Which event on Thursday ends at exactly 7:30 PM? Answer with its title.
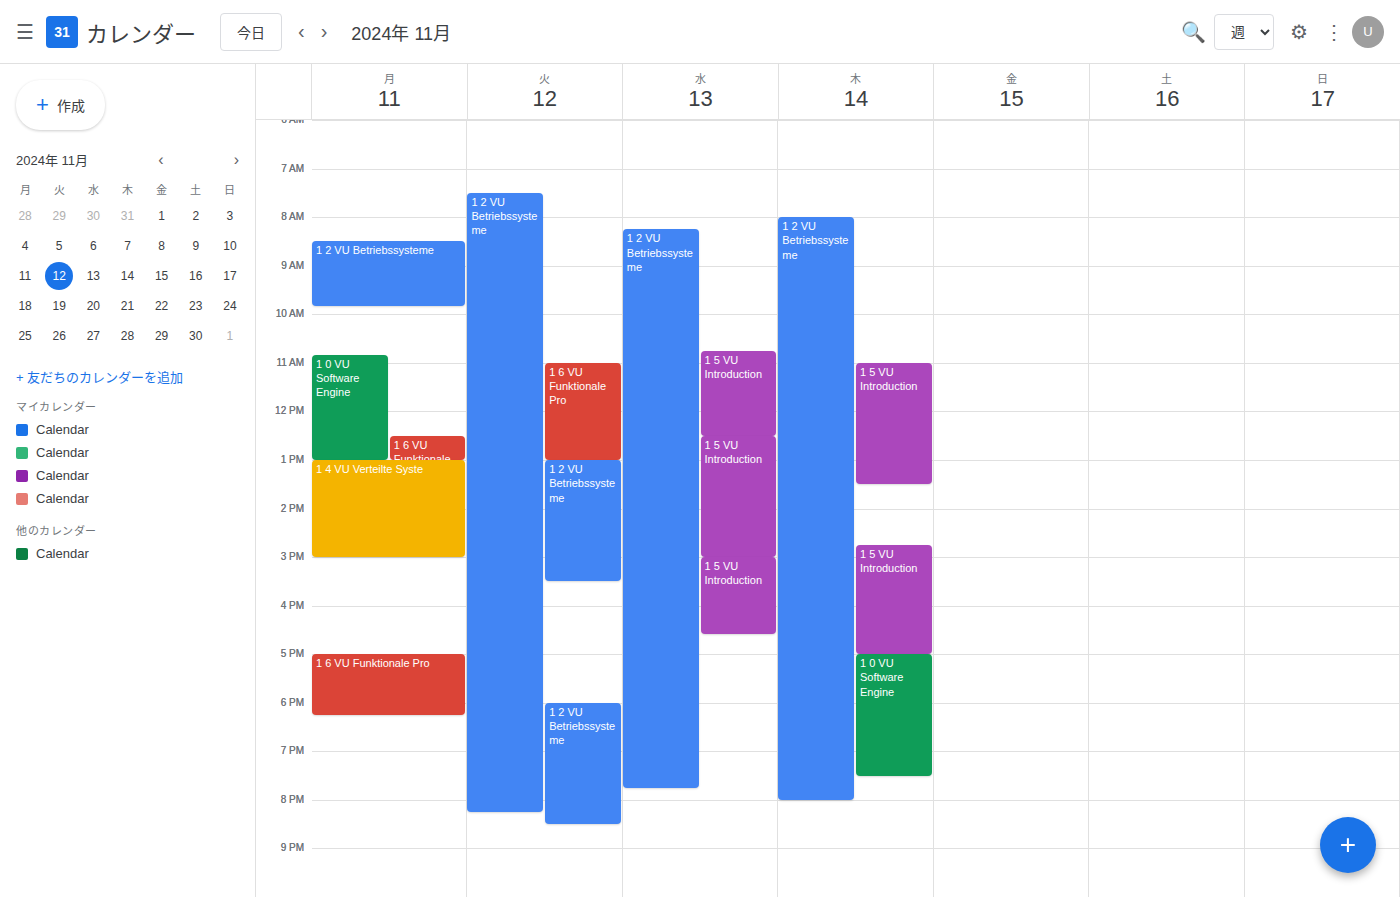
"1 0 VU Software Engine"